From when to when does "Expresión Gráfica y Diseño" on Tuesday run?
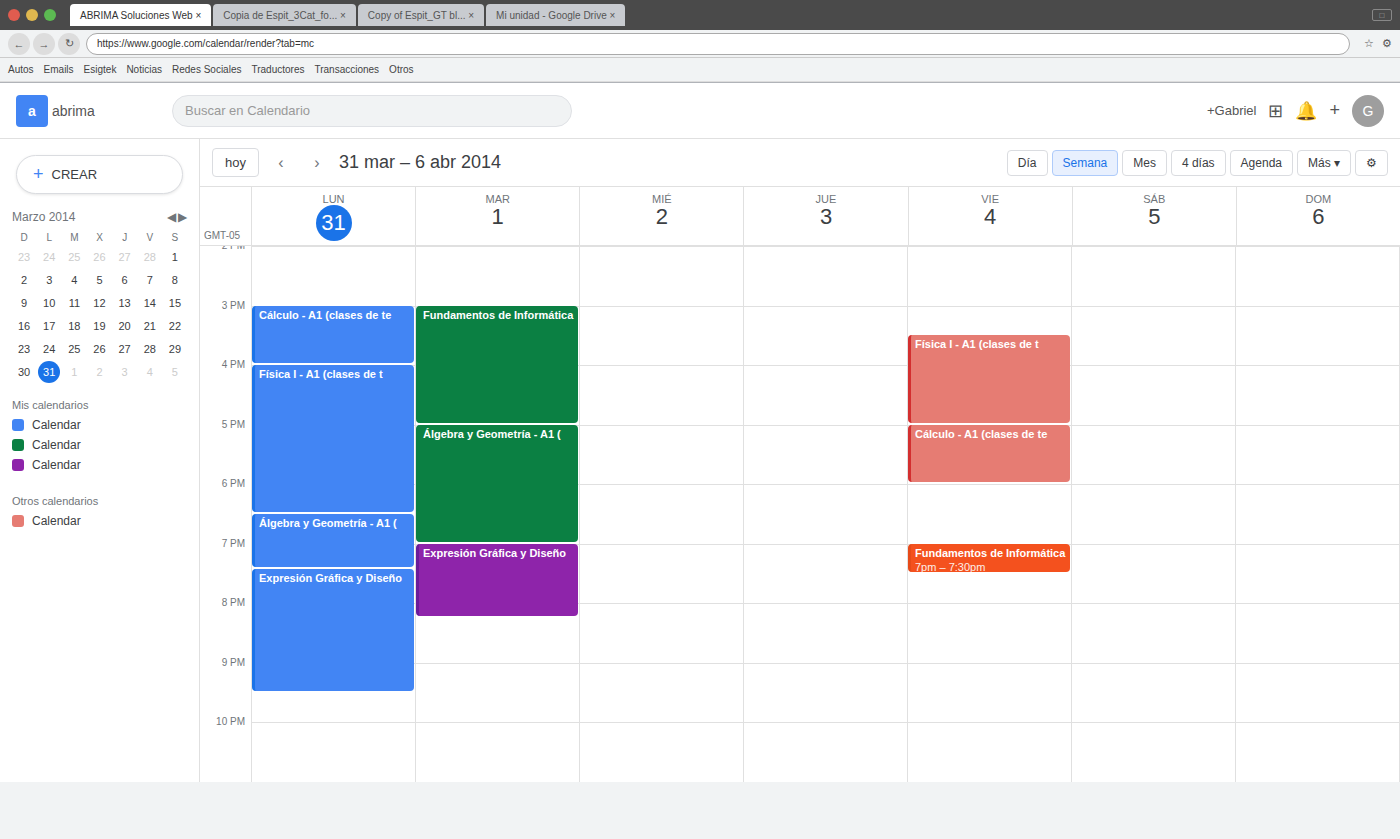
19:00 to 20:15